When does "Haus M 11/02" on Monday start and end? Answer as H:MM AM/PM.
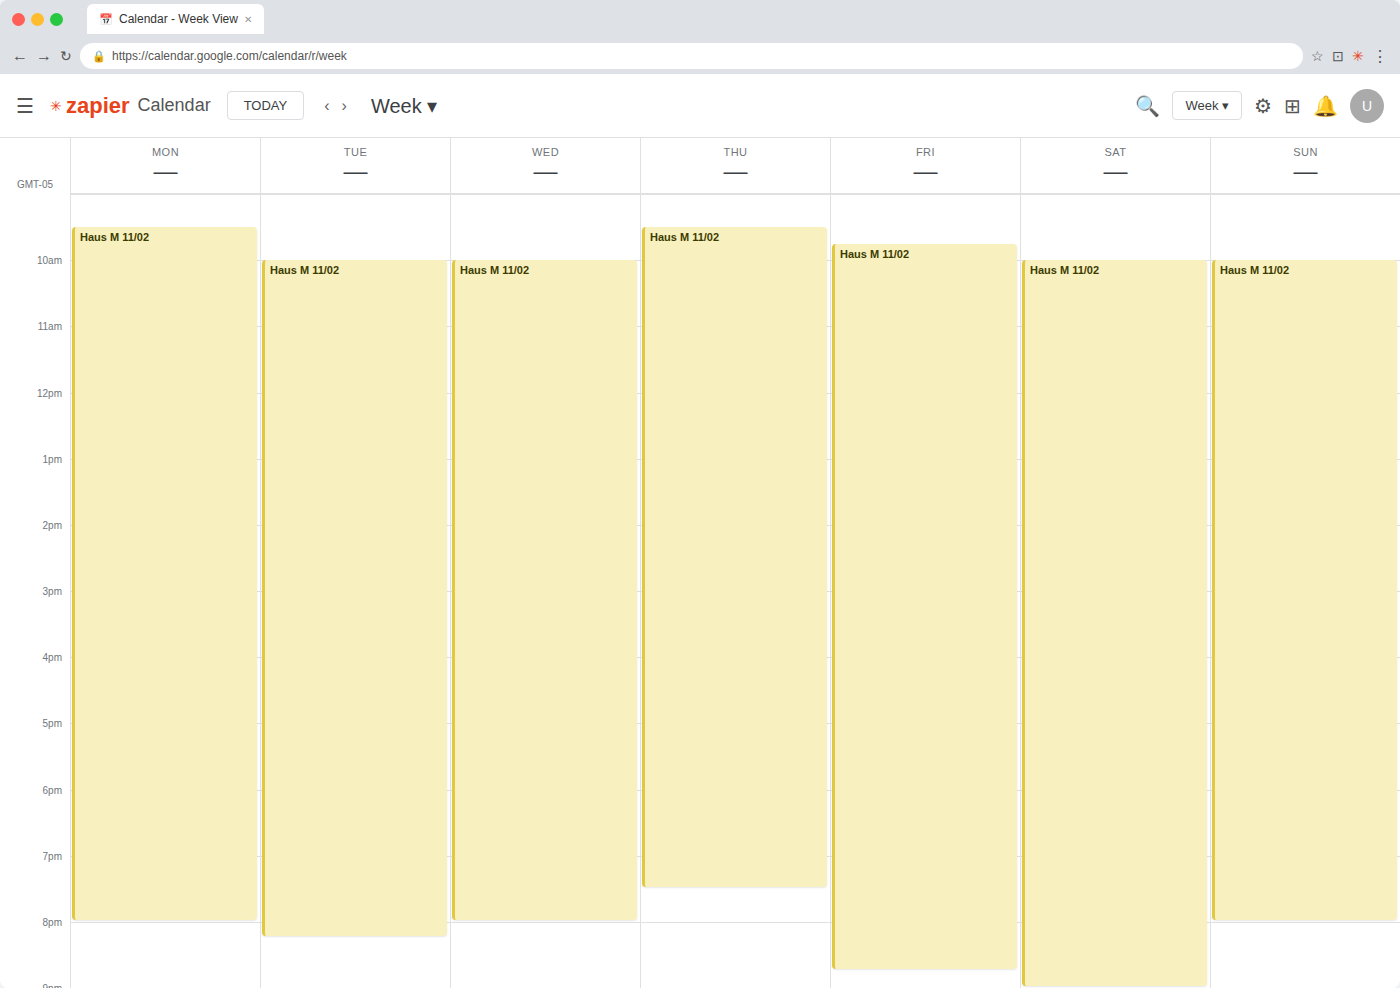
9:30 AM to 8:00 PM